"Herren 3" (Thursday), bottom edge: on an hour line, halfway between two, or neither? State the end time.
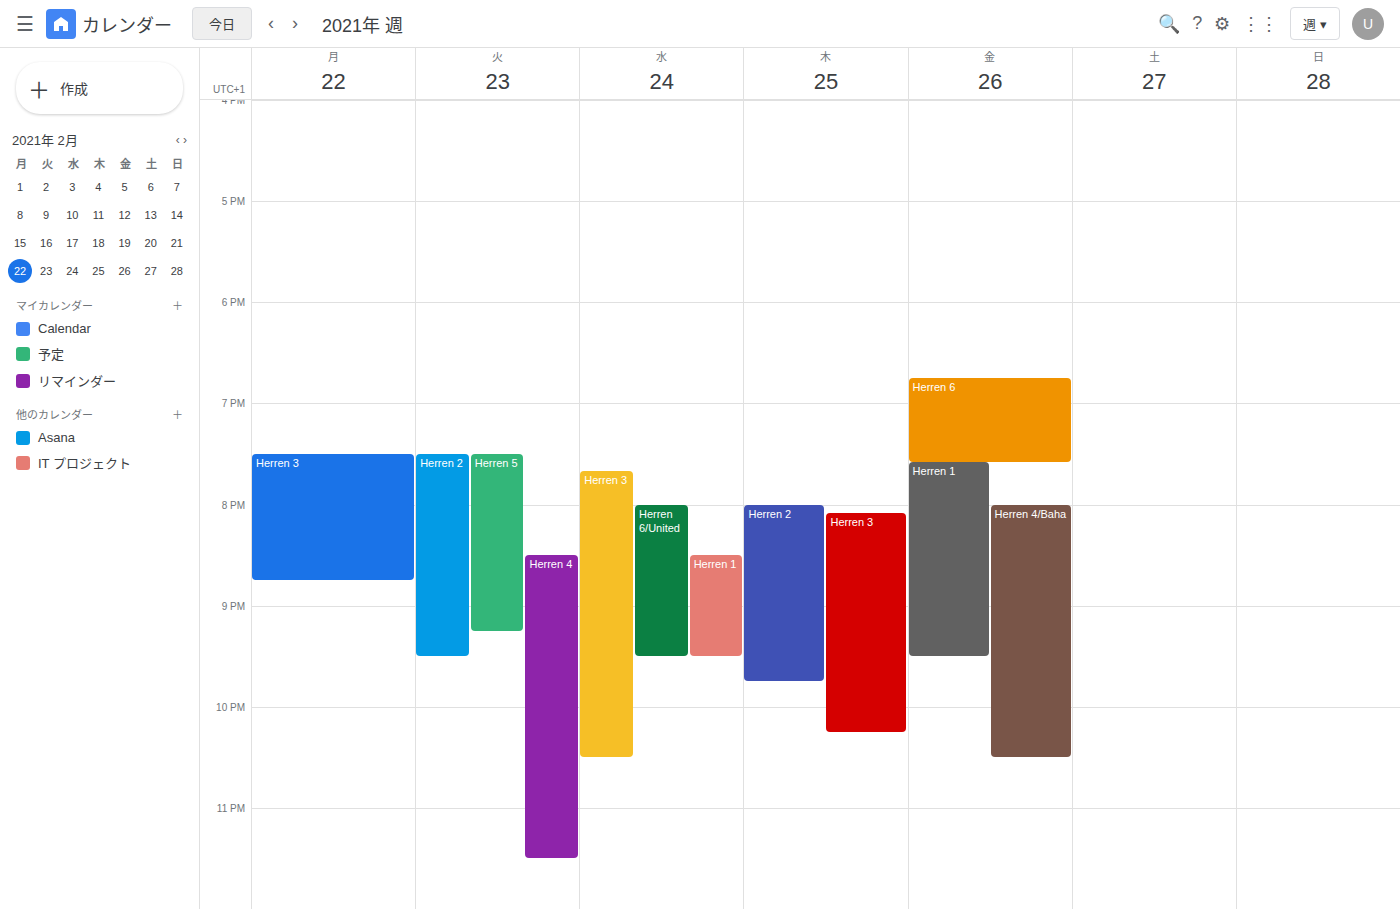
10:15 PM -- neither: a quarter of the way from the 10 PM line to the 11 PM line.